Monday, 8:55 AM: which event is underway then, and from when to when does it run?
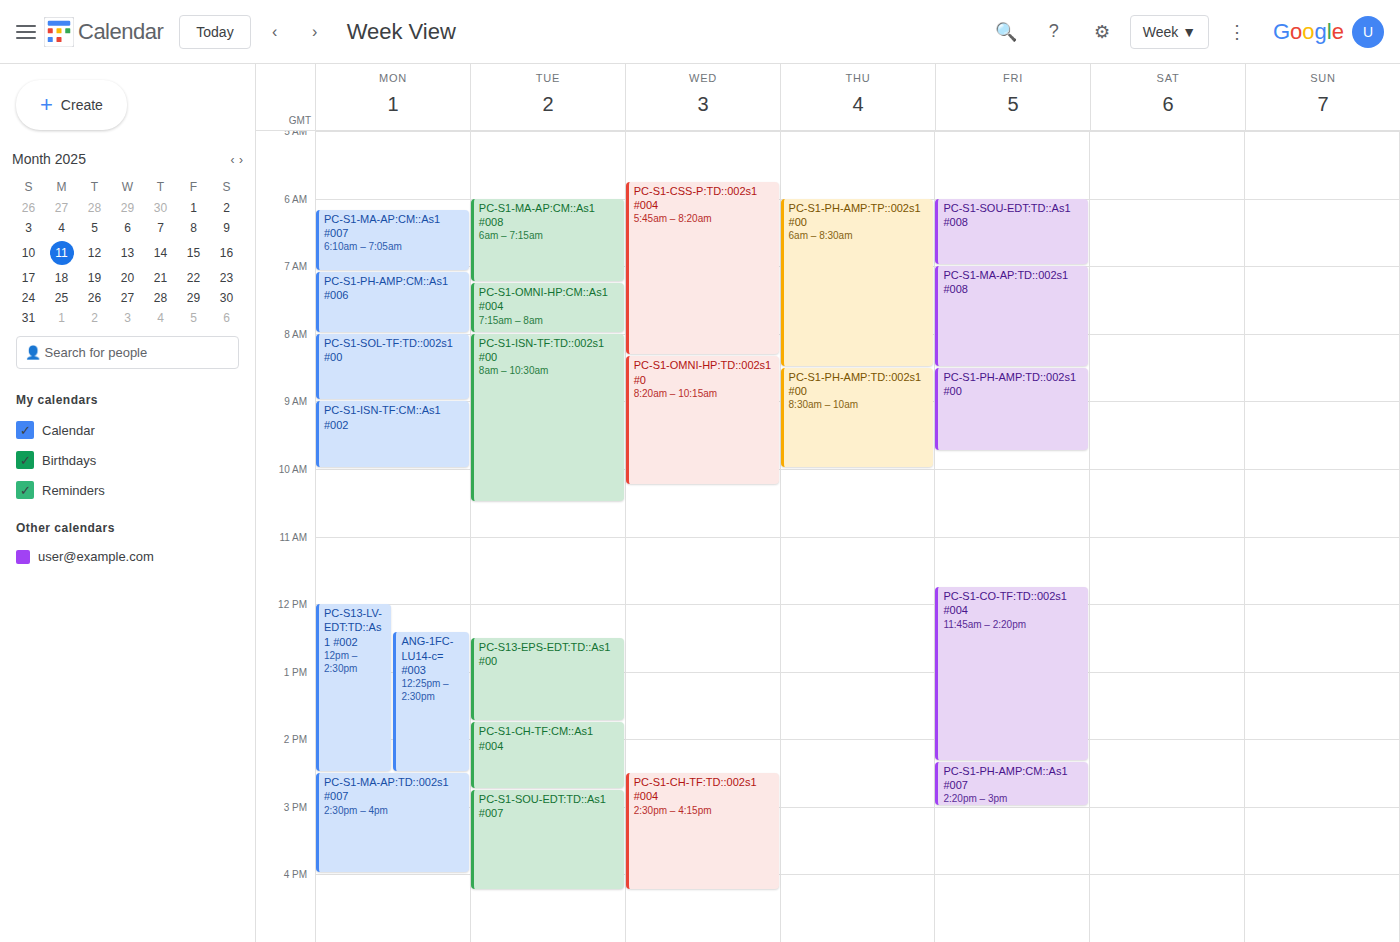
"PC-S1-SOL-TF:TD::002s1 #00", 8:00 AM to 9:00 AM